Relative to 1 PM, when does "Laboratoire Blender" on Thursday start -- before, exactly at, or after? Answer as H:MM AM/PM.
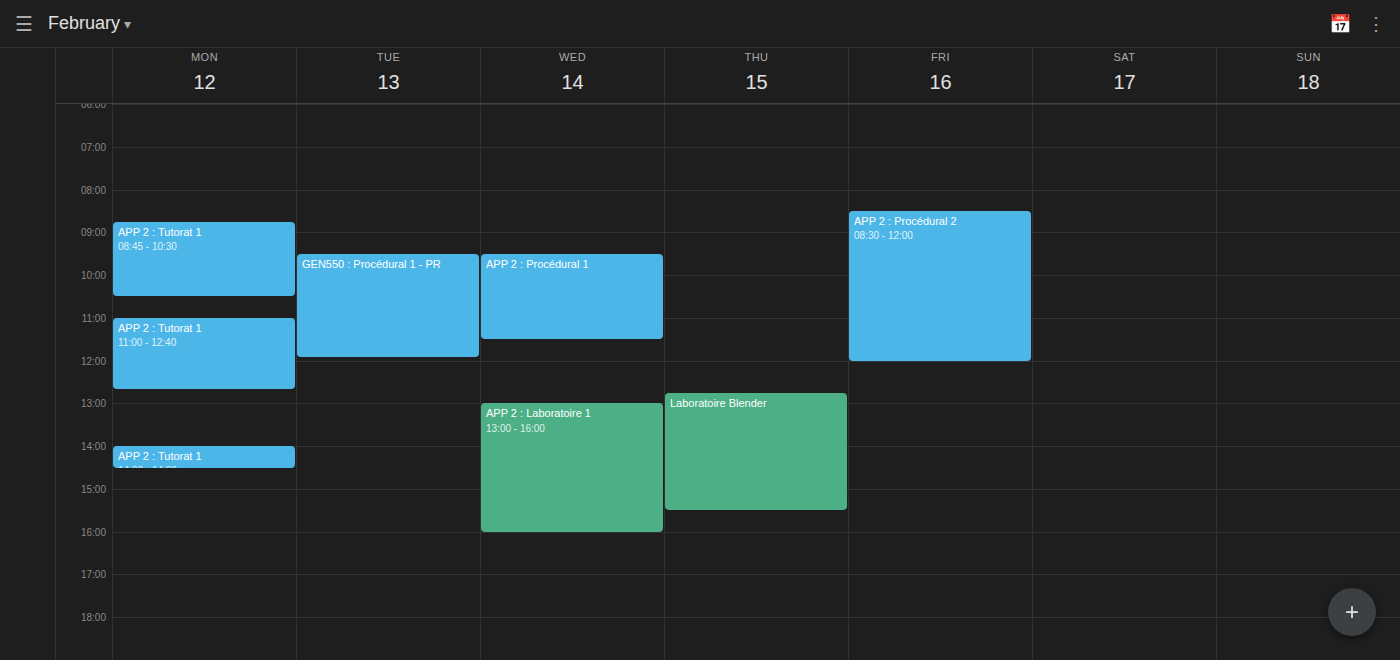
12:45 PM -- before 1 PM, 15 minutes above the 1 PM line.